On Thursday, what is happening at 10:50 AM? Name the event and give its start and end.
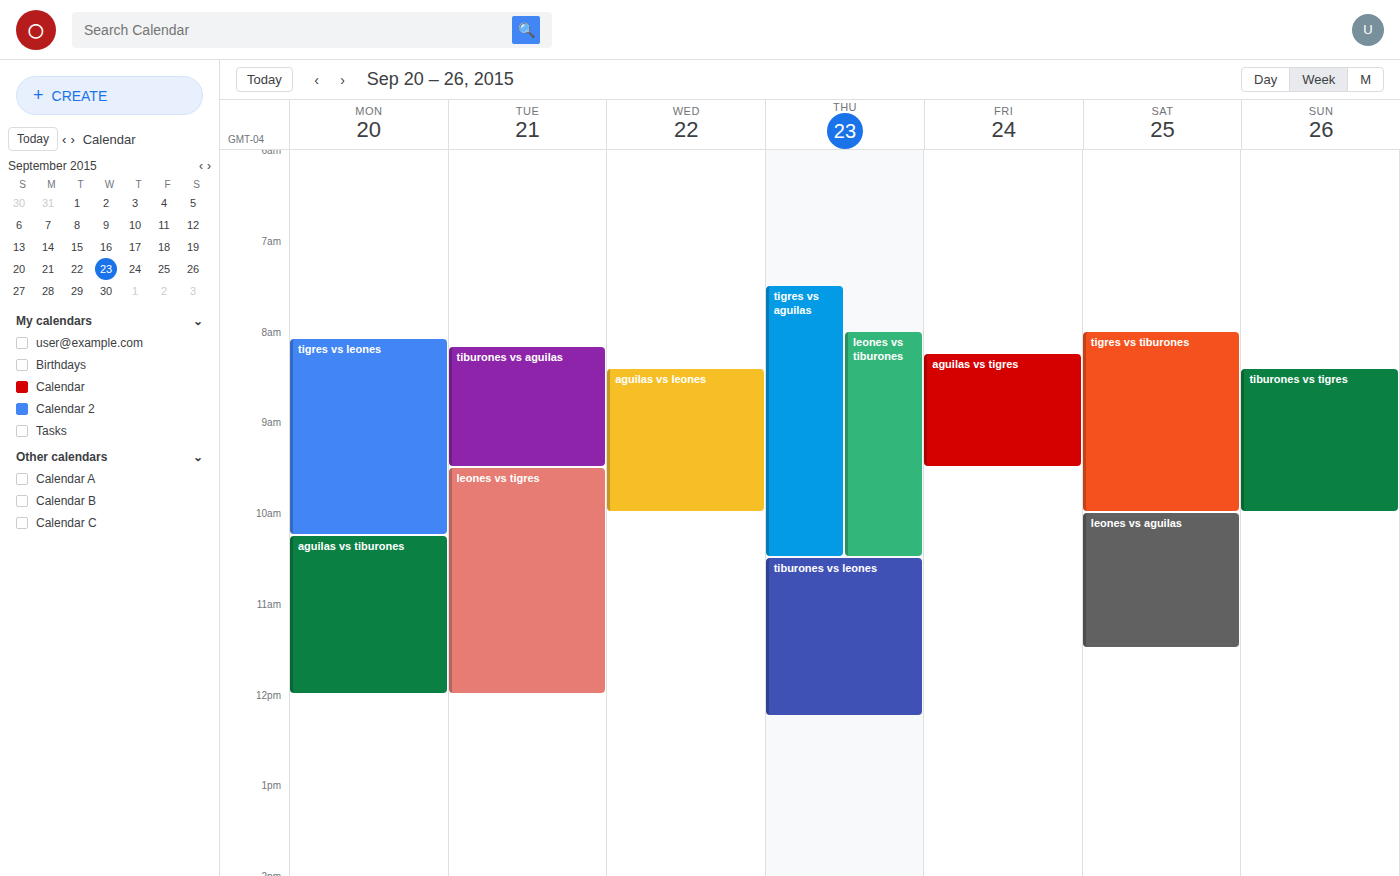
"tiburones vs leones", 10:30 AM to 12:15 PM